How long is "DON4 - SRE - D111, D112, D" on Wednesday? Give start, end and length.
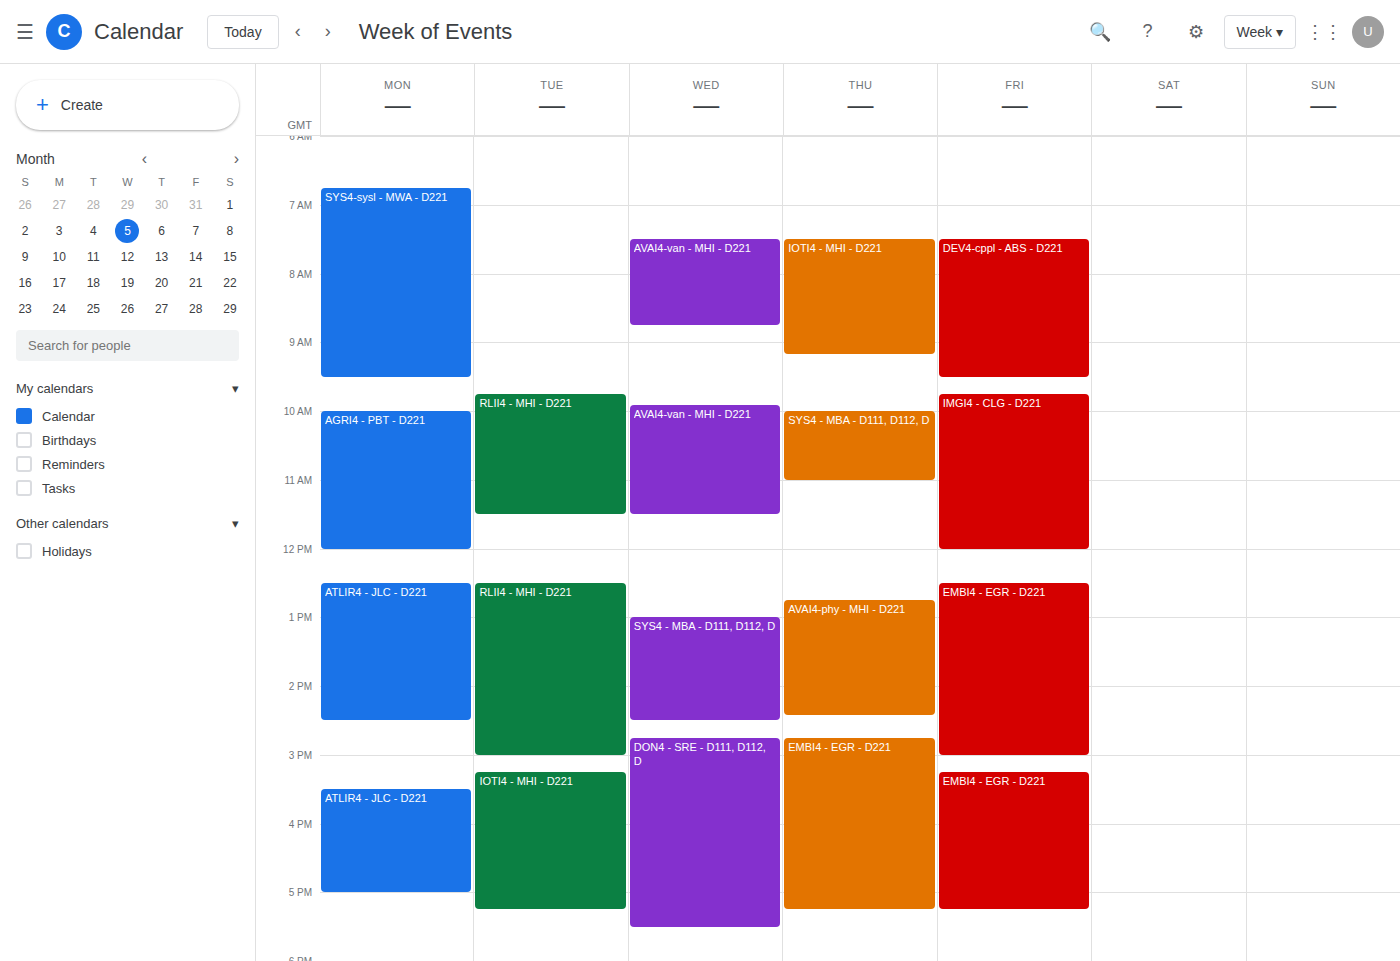
2:45 PM to 5:30 PM, 2 hours 45 minutes